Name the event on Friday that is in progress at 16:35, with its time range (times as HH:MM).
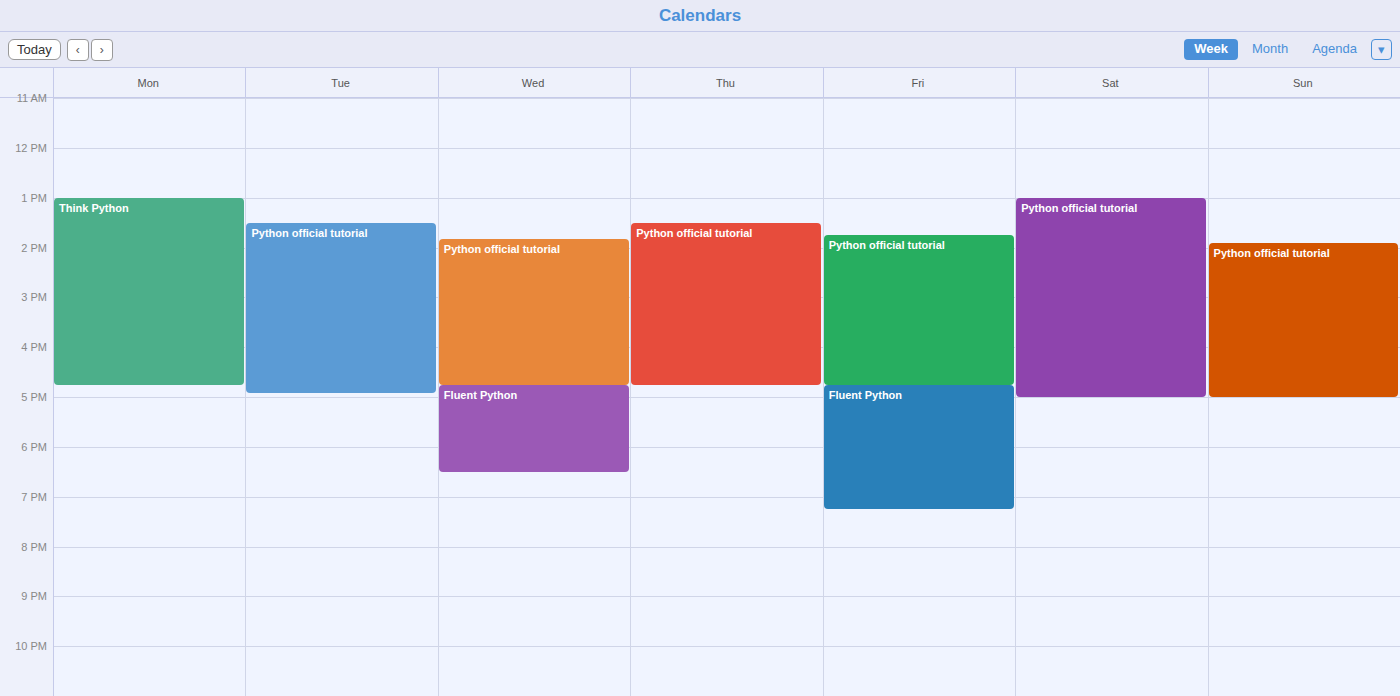
"Python official tutorial", 13:45 to 16:45